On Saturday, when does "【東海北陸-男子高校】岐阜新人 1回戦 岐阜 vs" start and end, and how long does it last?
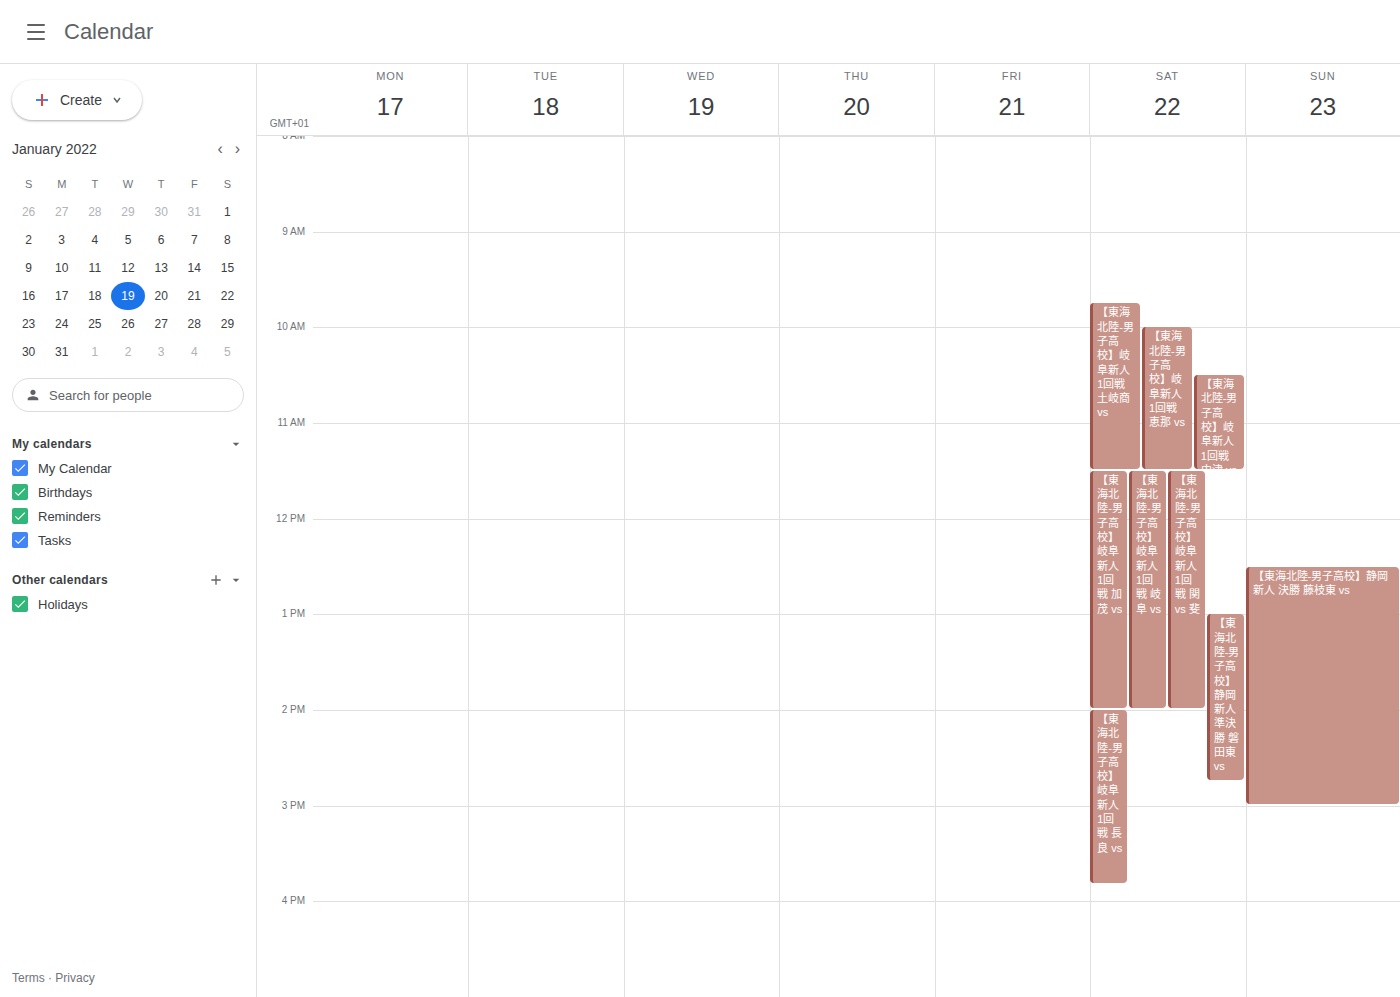
11:30 AM to 2:00 PM, 2 hours 30 minutes